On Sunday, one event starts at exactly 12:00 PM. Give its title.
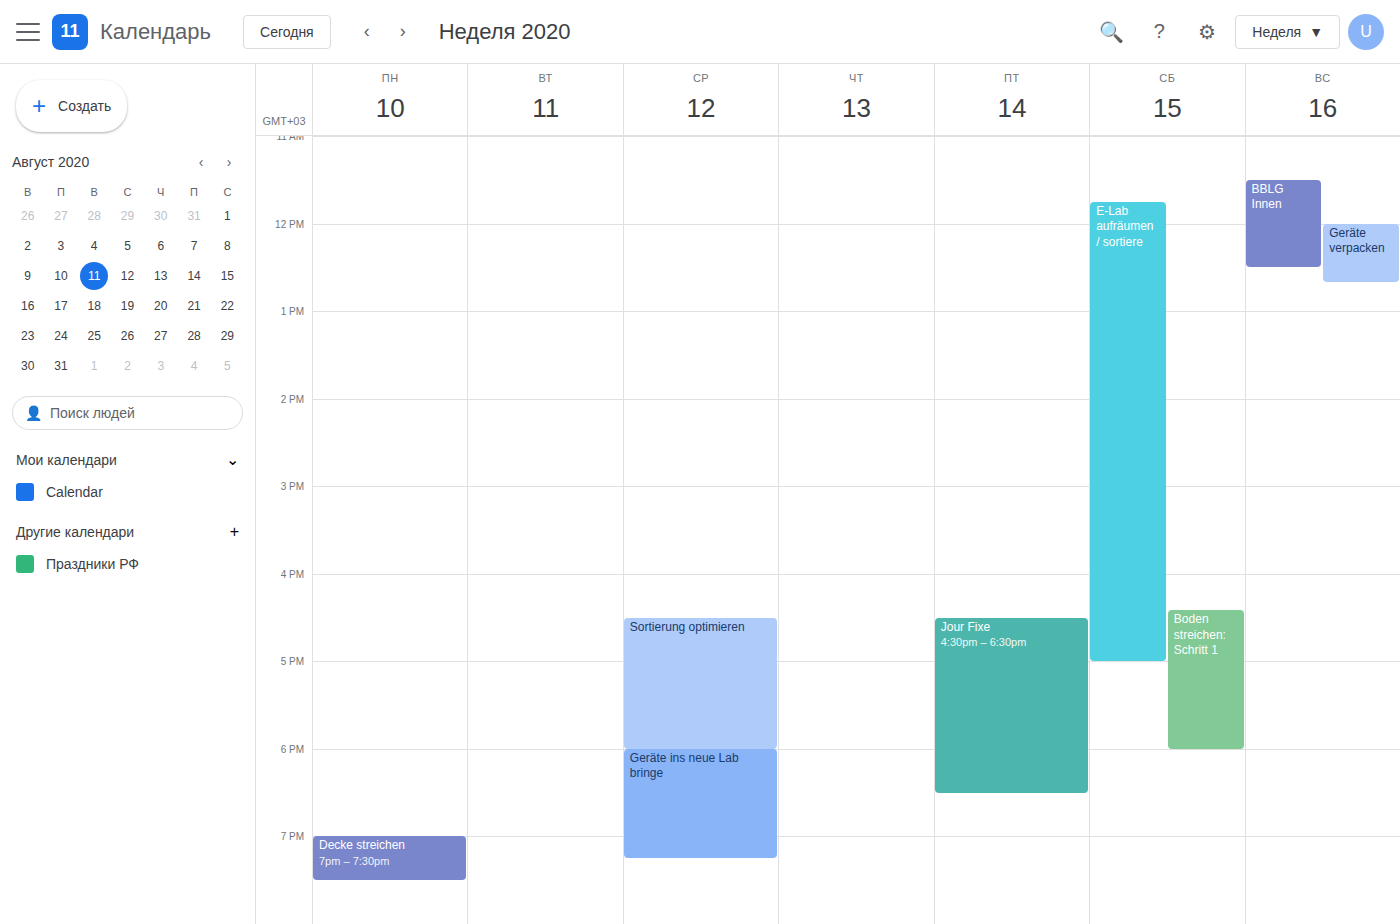
"Geräte verpacken"